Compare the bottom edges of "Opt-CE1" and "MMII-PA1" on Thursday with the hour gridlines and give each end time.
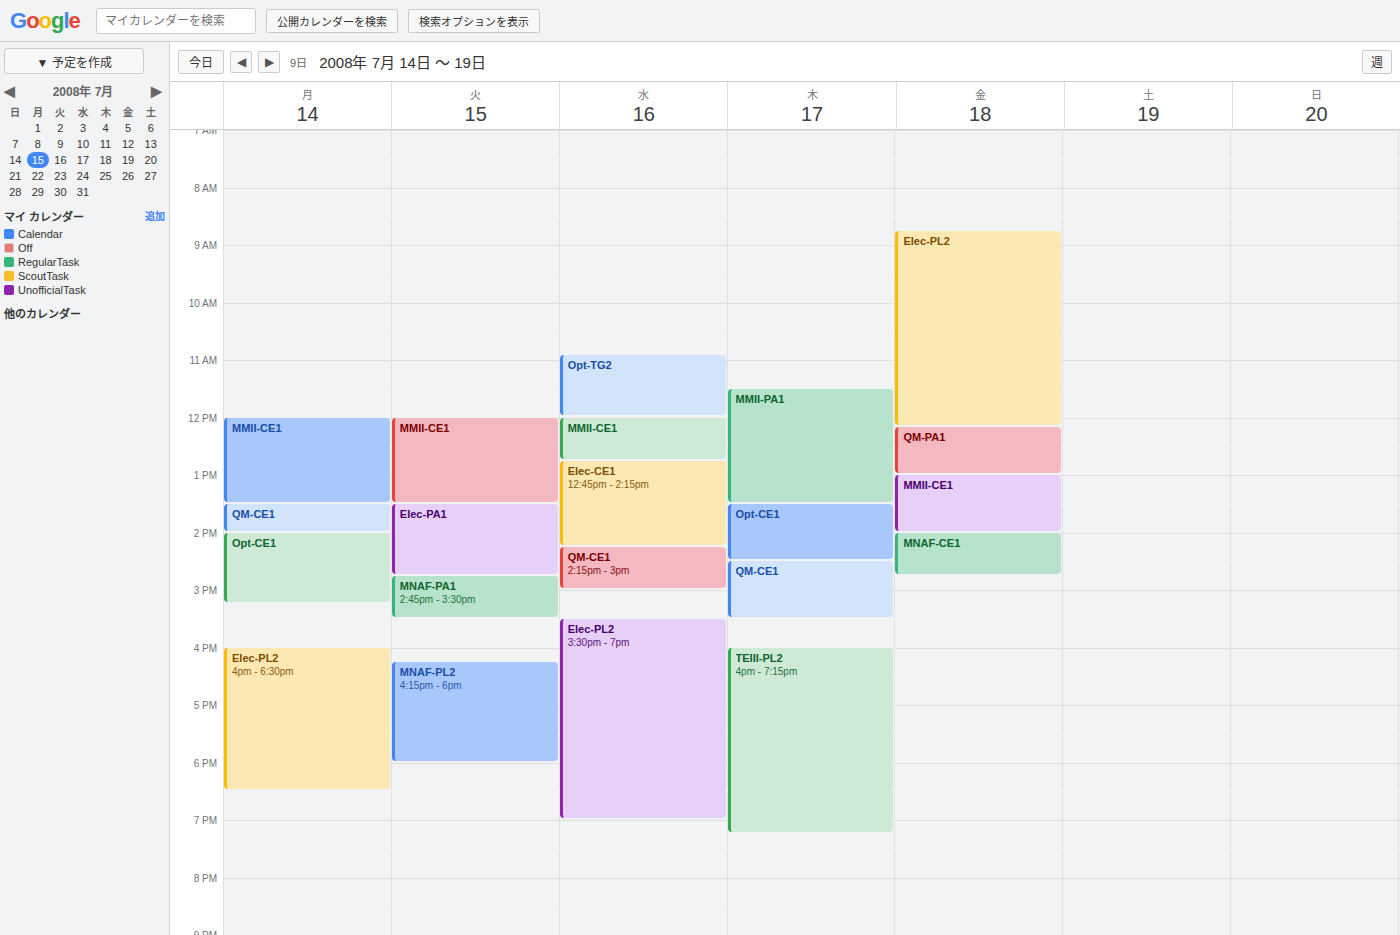
"Opt-CE1": 2:30 PM, halfway between the 2 PM and 3 PM lines. "MMII-PA1": 1:30 PM, halfway between the 1 PM and 2 PM lines.